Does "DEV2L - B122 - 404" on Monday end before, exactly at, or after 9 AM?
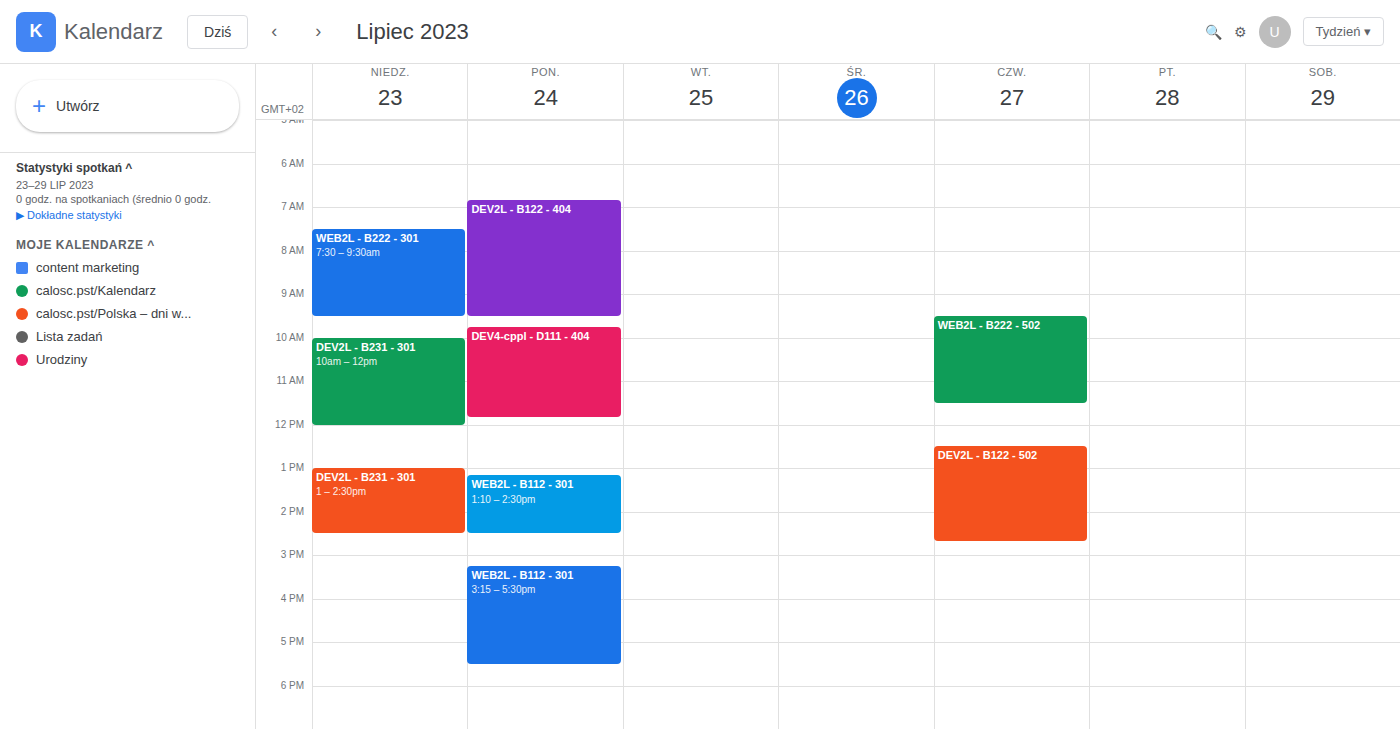
9:30 AM -- after 9 AM, 30 minutes below the 9 AM line.